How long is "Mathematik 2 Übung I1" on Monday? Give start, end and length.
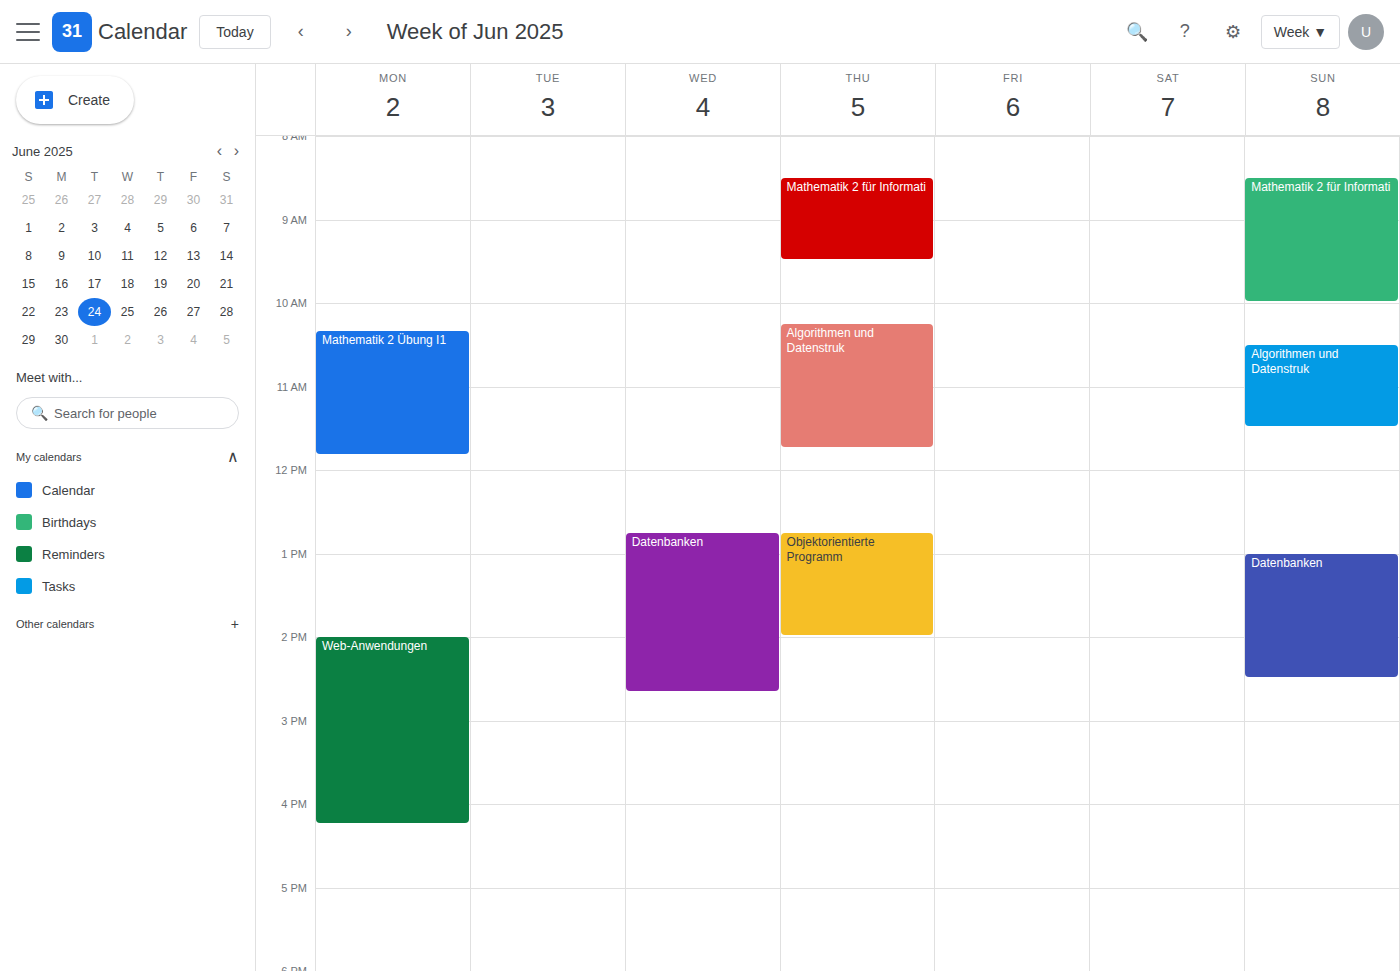
10:20 AM to 11:50 AM, 1 hour 30 minutes